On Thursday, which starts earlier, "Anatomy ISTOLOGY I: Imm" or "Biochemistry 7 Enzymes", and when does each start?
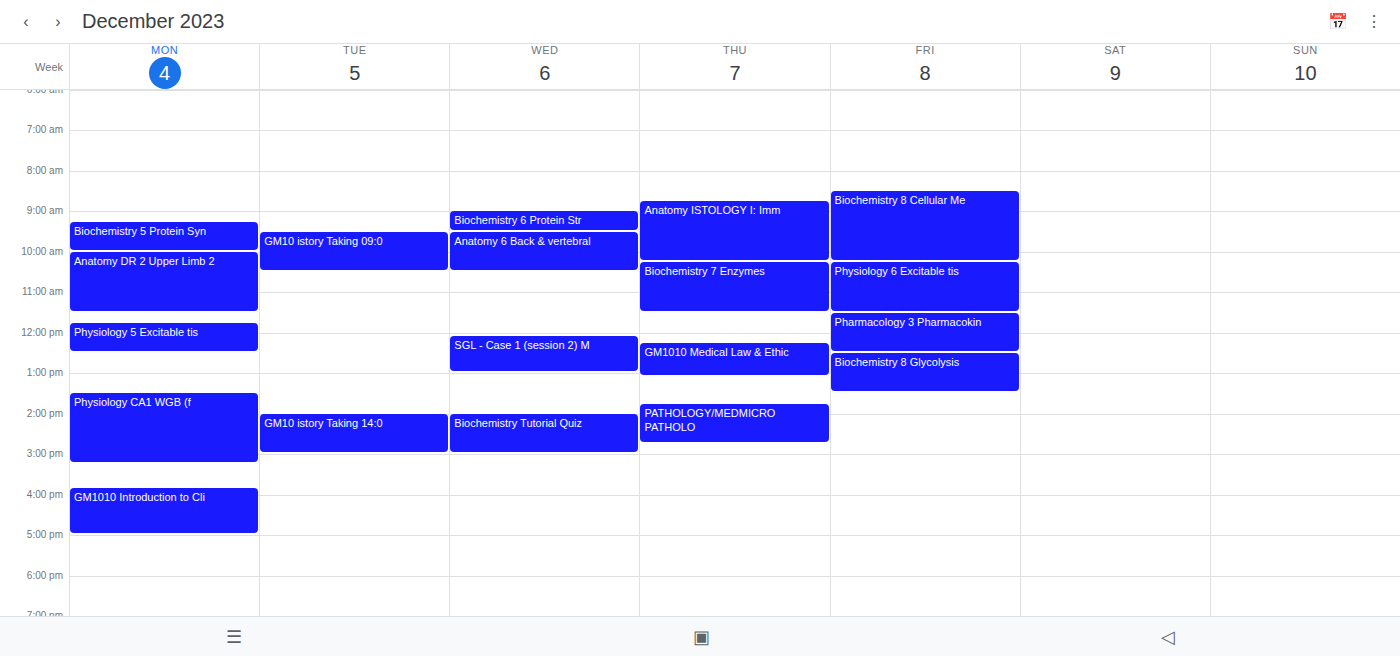
"Anatomy ISTOLOGY I: Imm" 8:45 AM; "Biochemistry 7 Enzymes" 10:15 AM.